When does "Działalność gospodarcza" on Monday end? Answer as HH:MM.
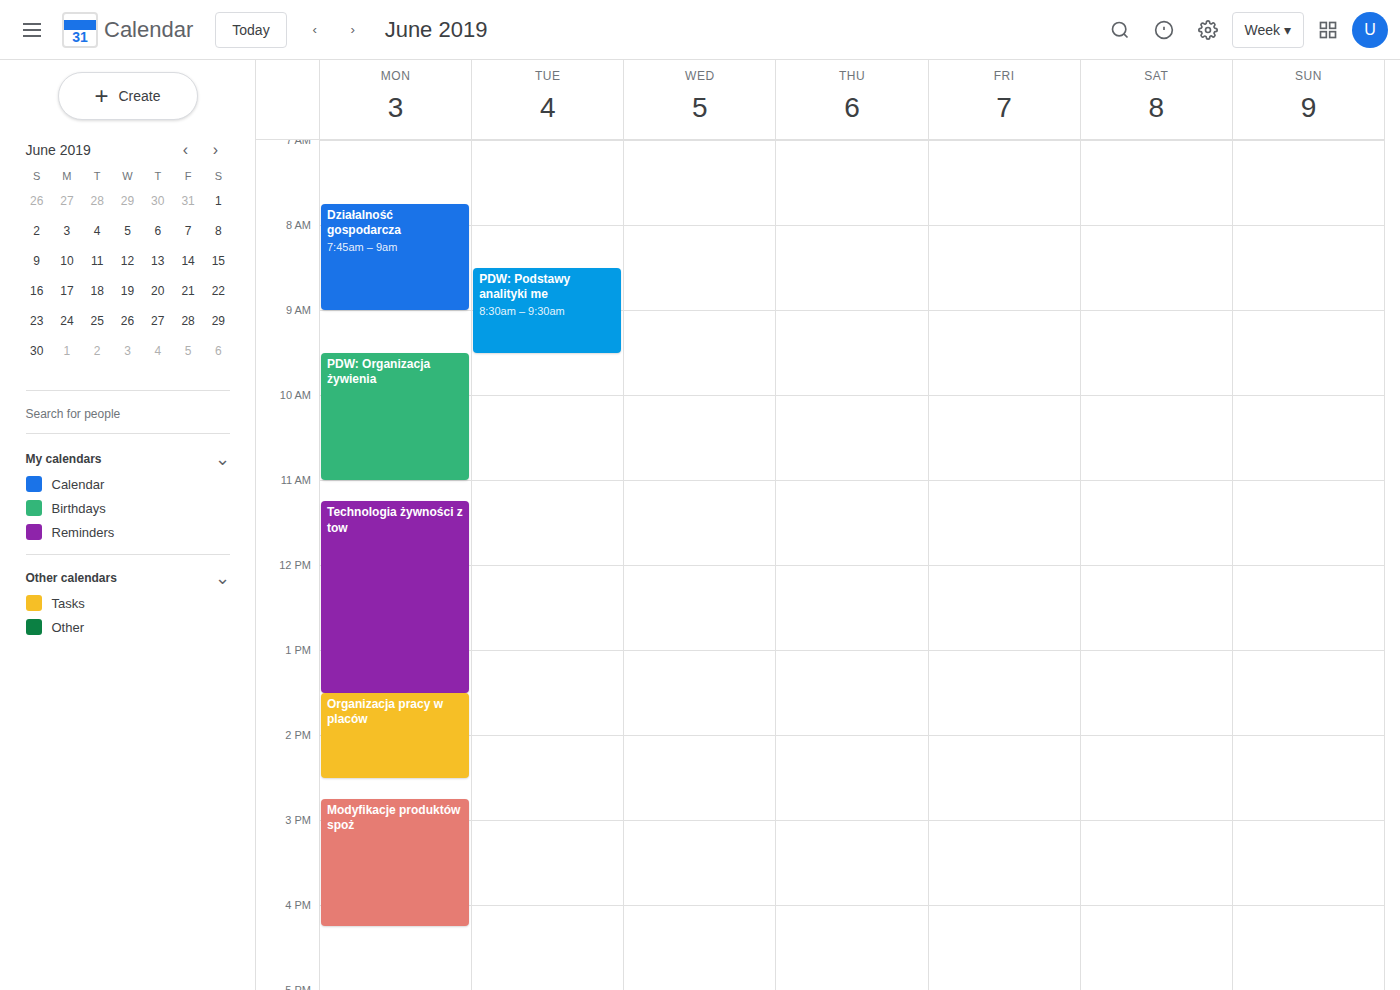
09:00